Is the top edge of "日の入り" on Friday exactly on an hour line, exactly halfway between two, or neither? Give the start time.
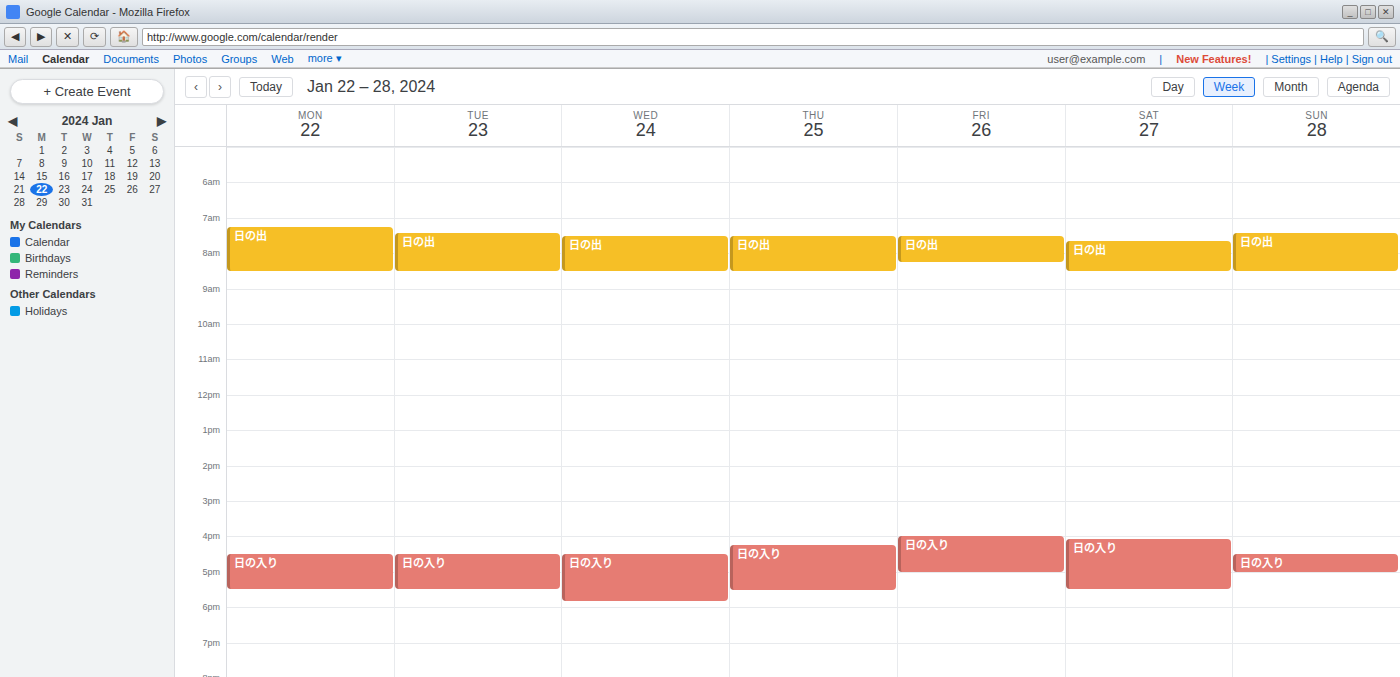
4:00 PM -- exactly on the 4 PM line.